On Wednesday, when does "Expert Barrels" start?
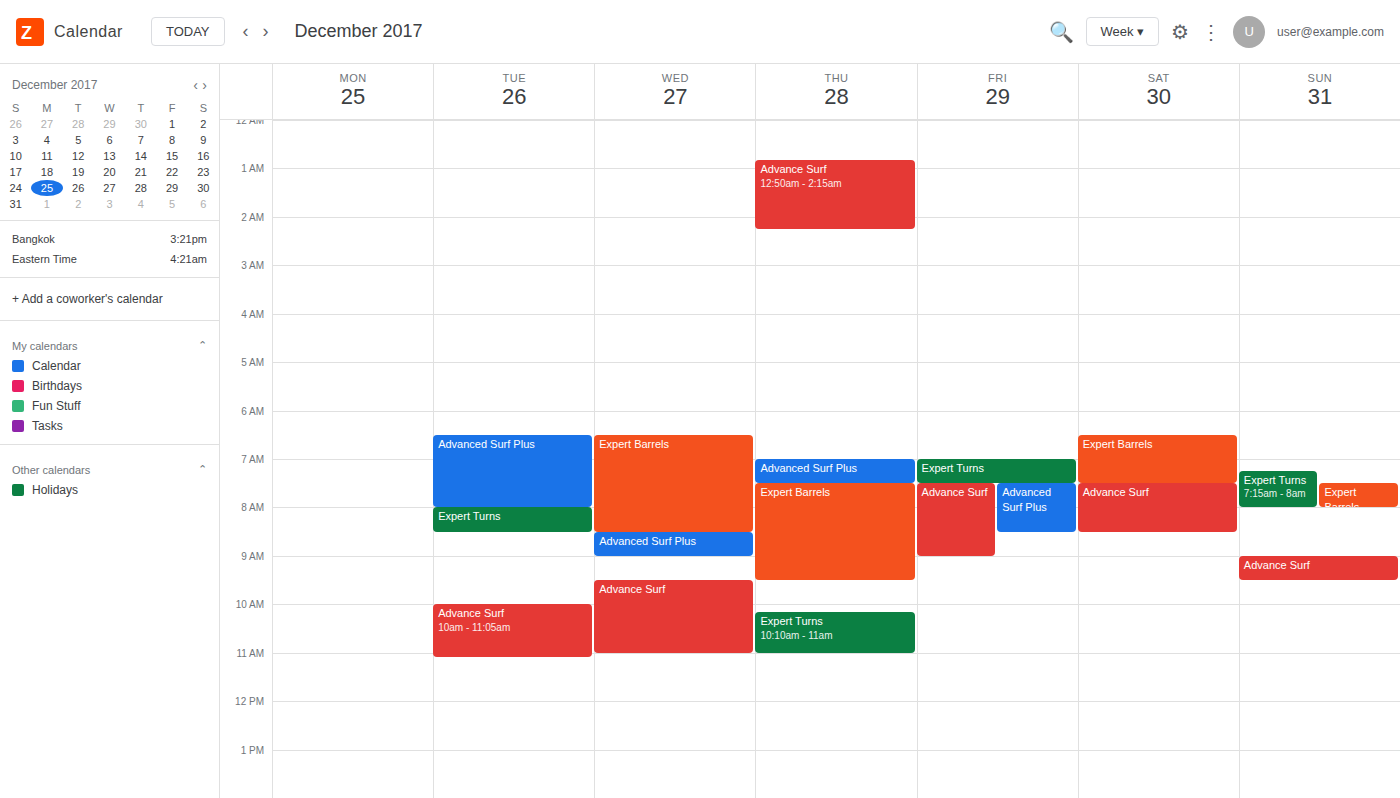
6:30 AM